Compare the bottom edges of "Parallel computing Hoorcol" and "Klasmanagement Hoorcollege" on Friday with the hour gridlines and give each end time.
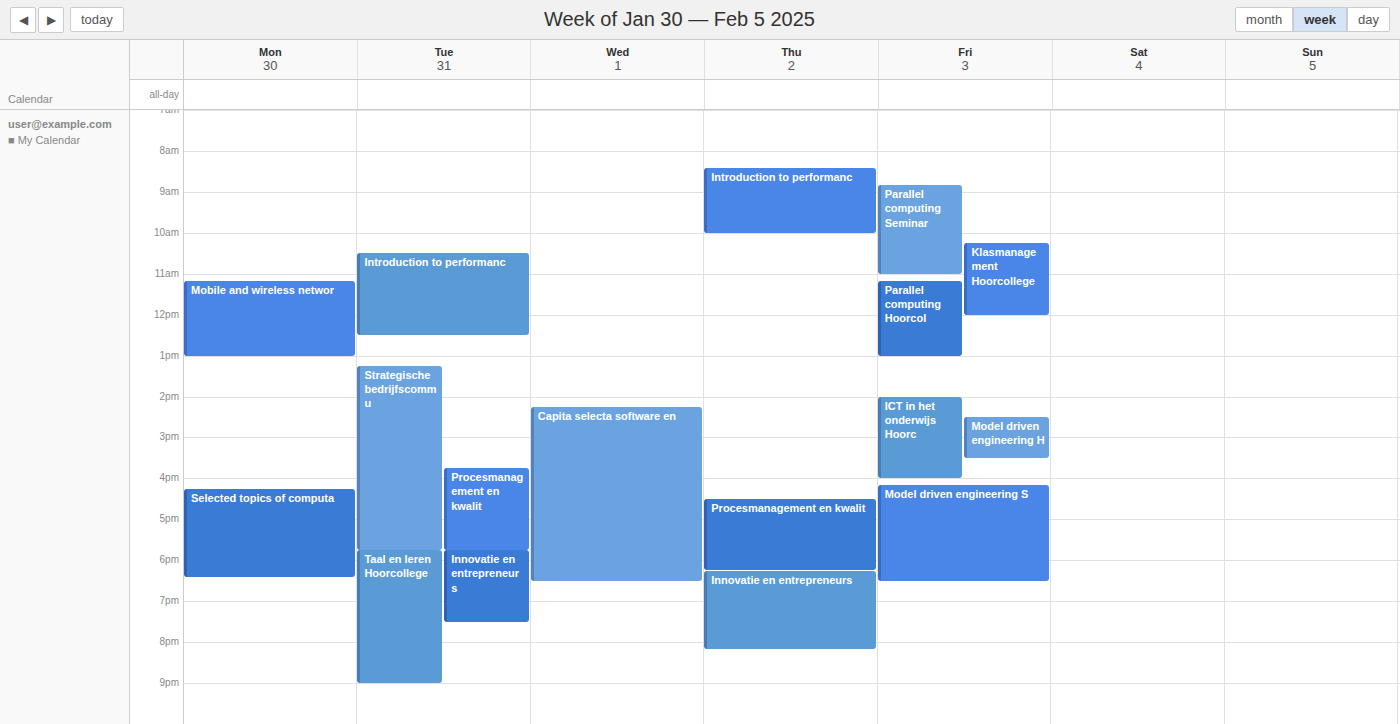
"Parallel computing Hoorcol": 1:00 PM, exactly on the 1 PM line. "Klasmanagement Hoorcollege": 12:00 PM, exactly on the 12 PM line.